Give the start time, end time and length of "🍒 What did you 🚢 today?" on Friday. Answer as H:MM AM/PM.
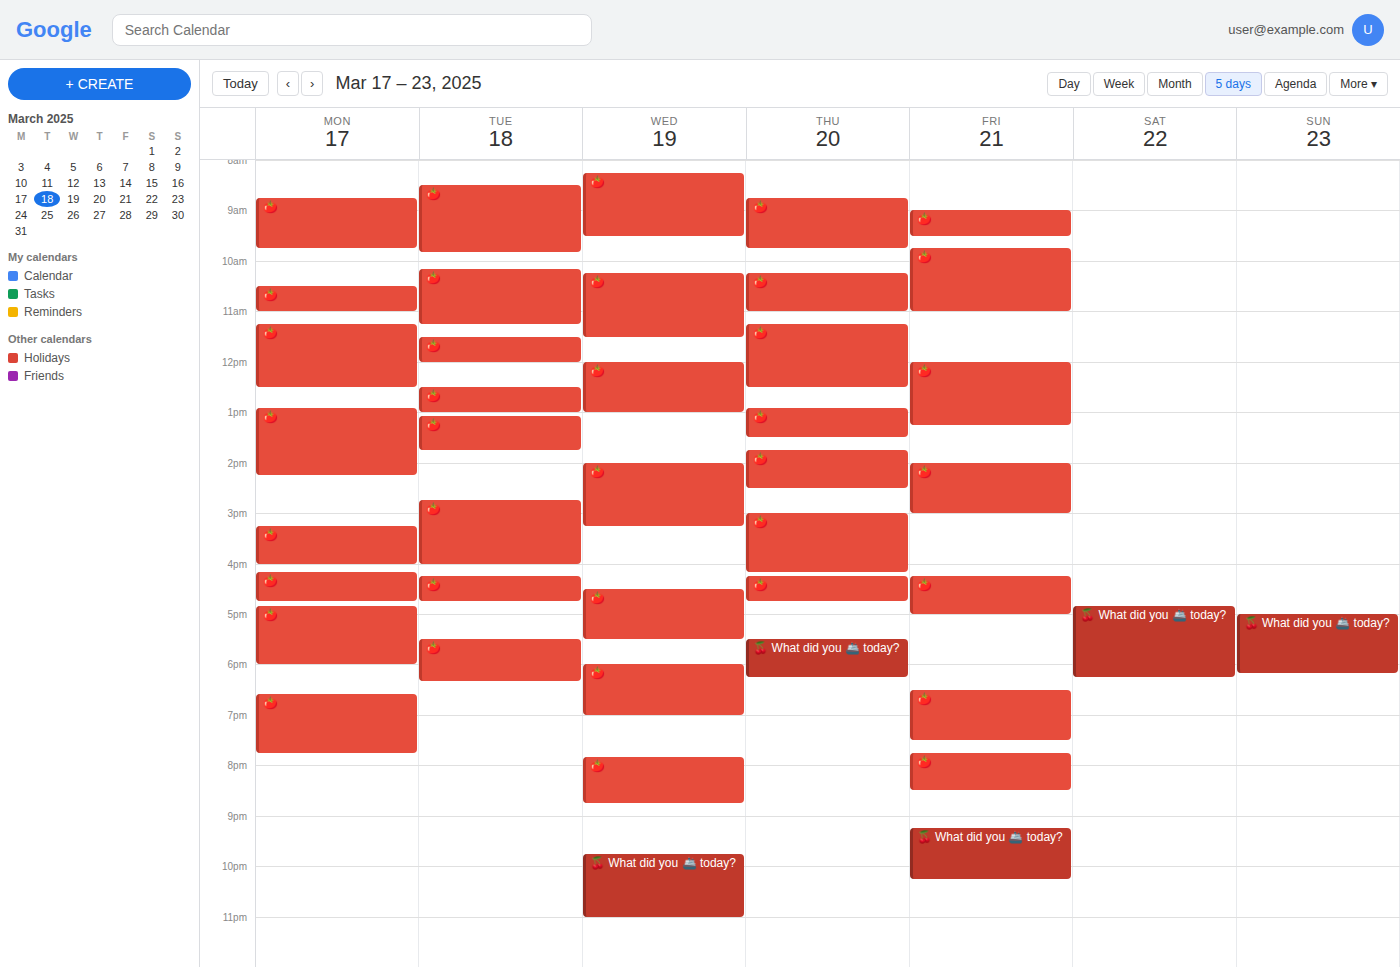
9:15 PM to 10:15 PM, 1 hour